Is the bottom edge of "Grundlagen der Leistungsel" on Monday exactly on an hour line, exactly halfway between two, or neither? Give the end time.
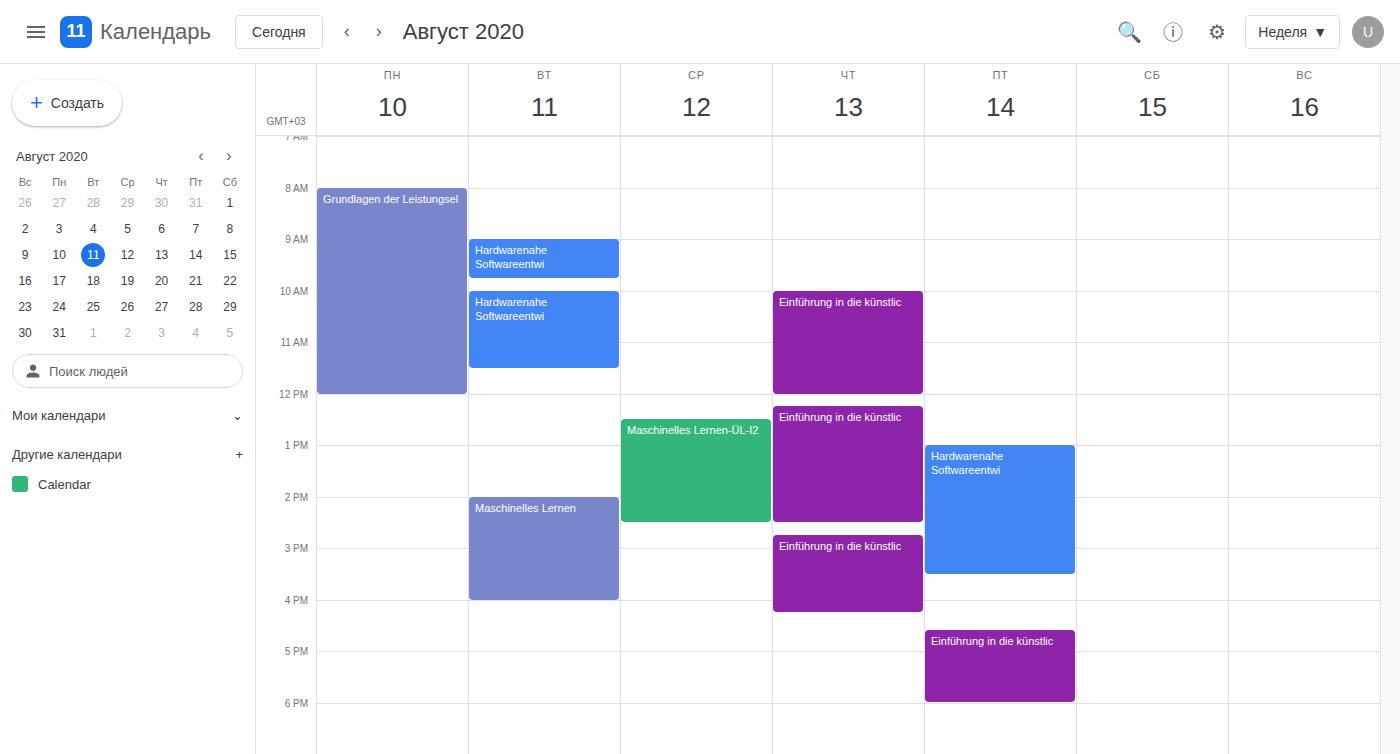
12:00 PM -- exactly on the 12 PM line.